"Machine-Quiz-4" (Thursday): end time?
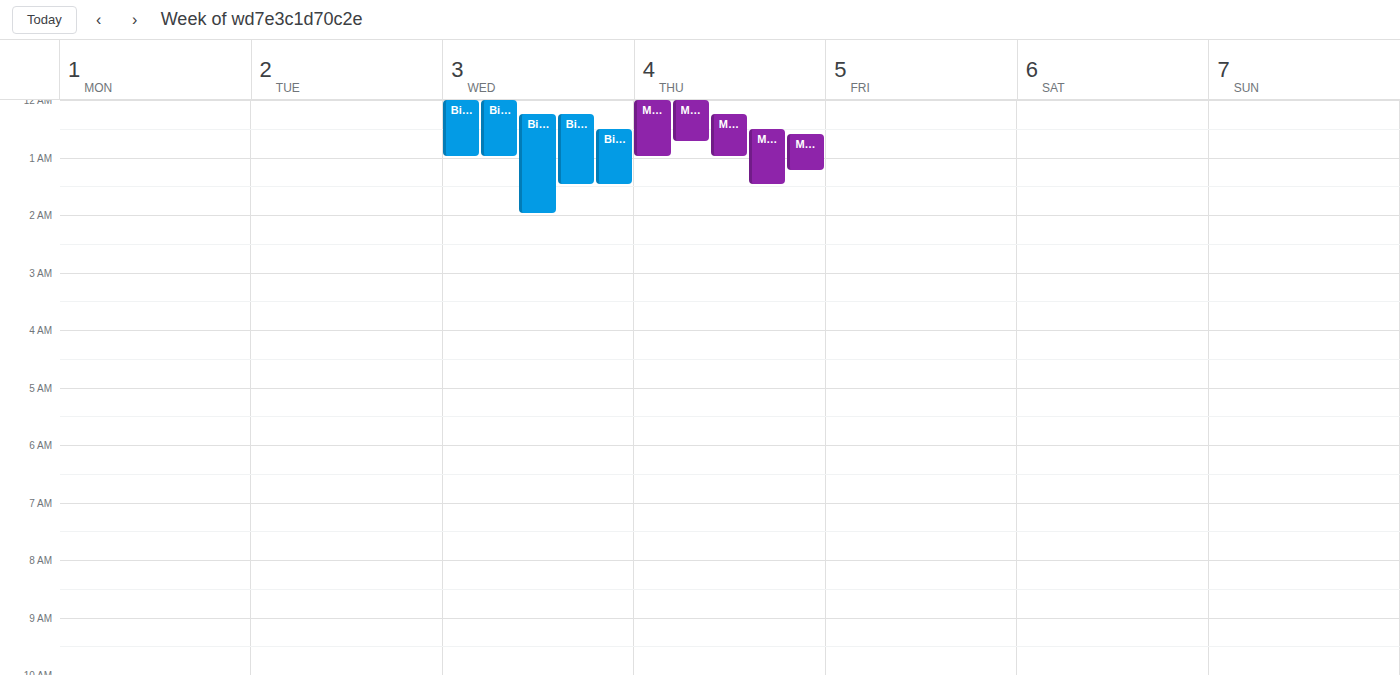
1:00 AM